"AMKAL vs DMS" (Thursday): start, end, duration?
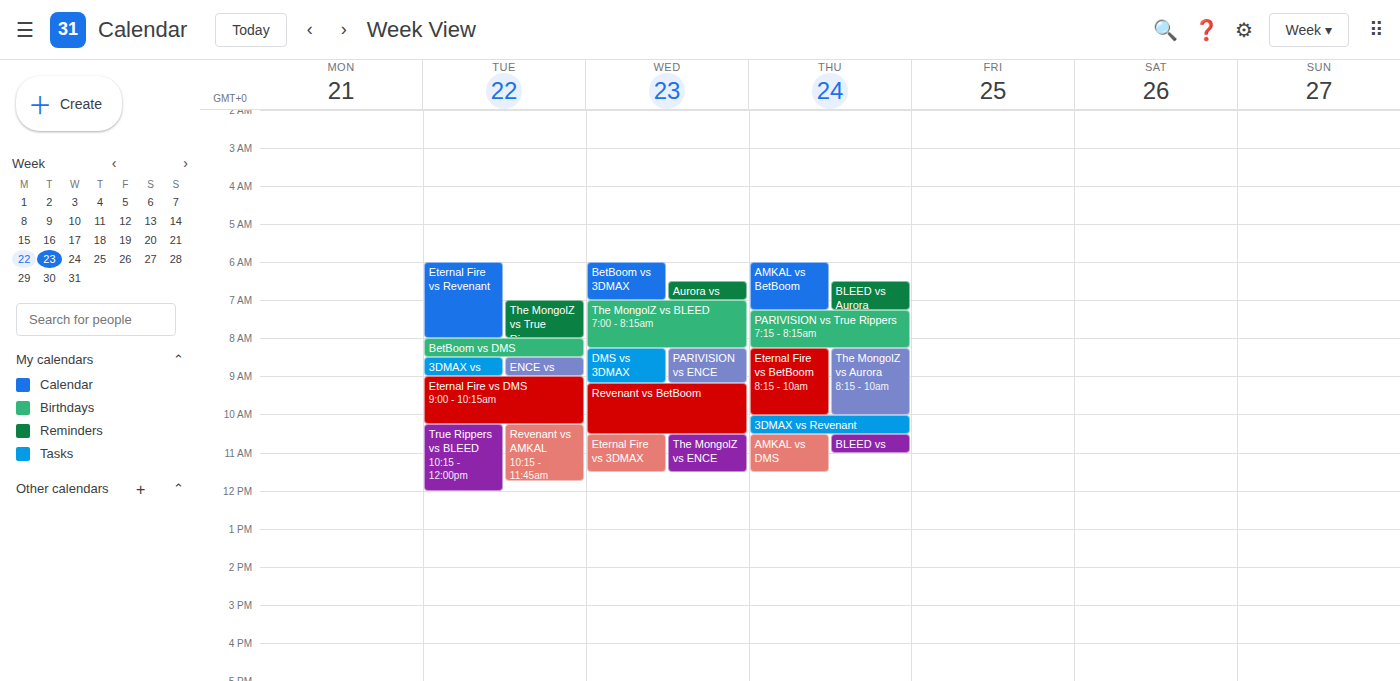
10:30 AM to 11:30 AM, 1 hour